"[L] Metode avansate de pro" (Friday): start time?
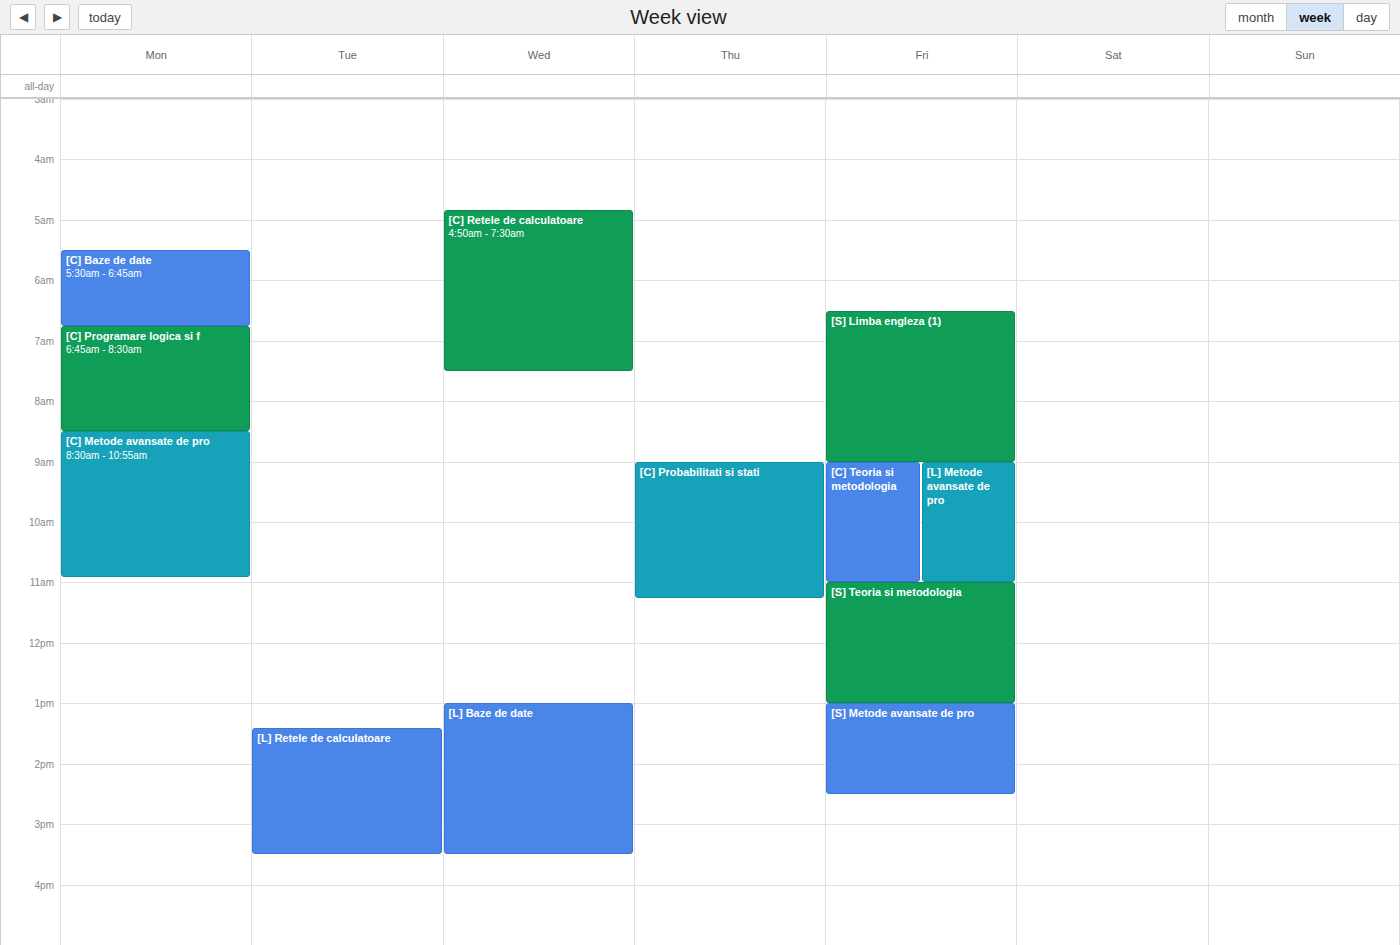
9:00 AM